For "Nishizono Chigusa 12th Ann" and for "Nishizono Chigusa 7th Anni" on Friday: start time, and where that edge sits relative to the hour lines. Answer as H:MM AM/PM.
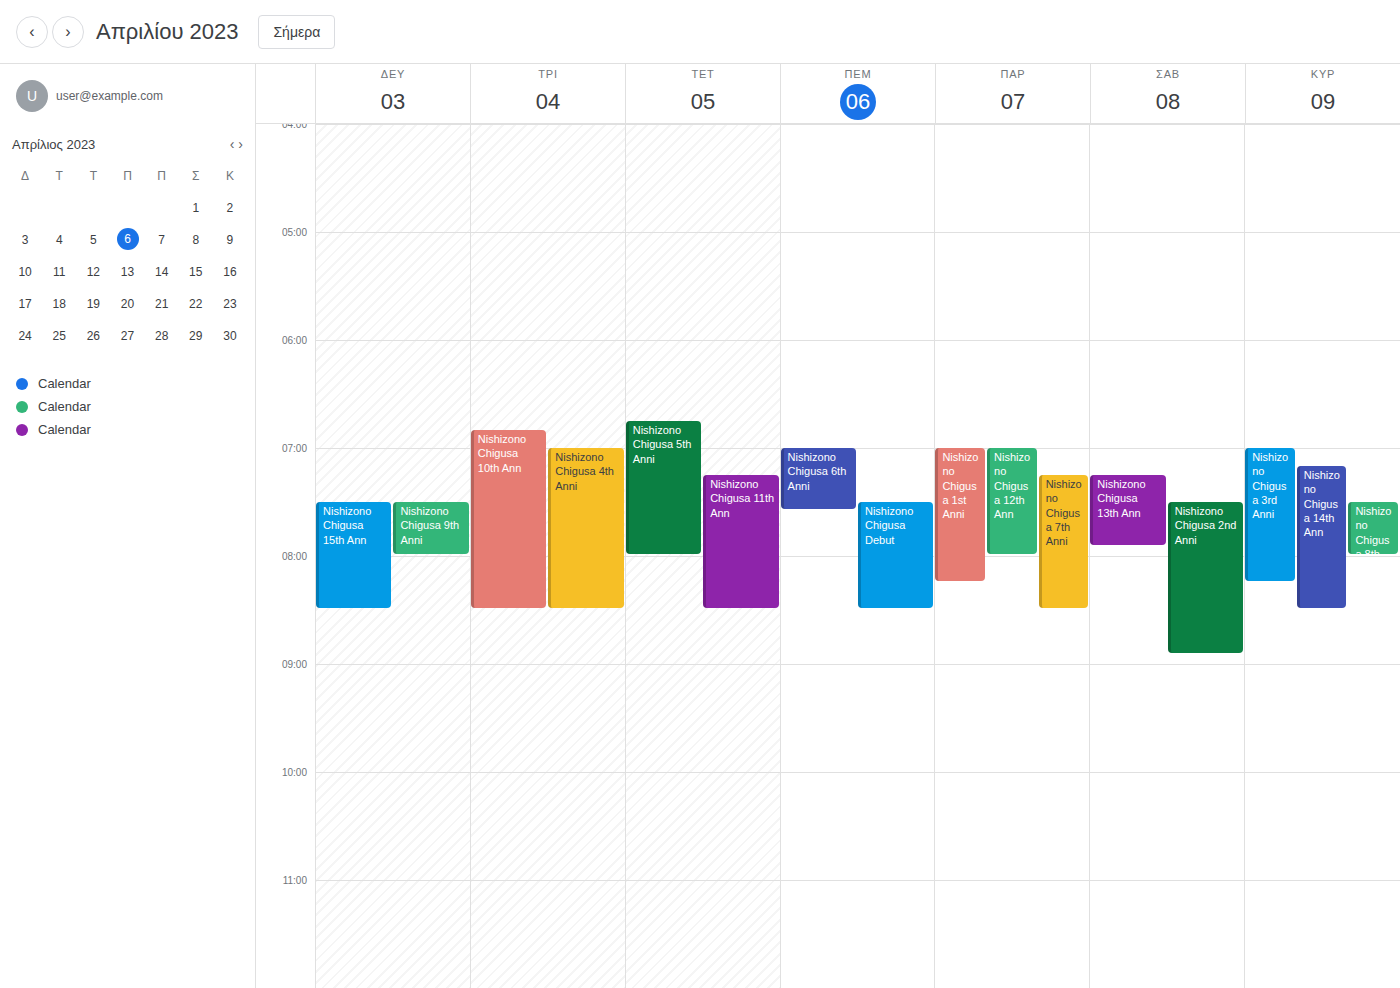
"Nishizono Chigusa 12th Ann": 7:00 AM, exactly on the 7 AM line. "Nishizono Chigusa 7th Anni": 7:15 AM, neither: a quarter of the way from the 7 AM line to the 8 AM line.